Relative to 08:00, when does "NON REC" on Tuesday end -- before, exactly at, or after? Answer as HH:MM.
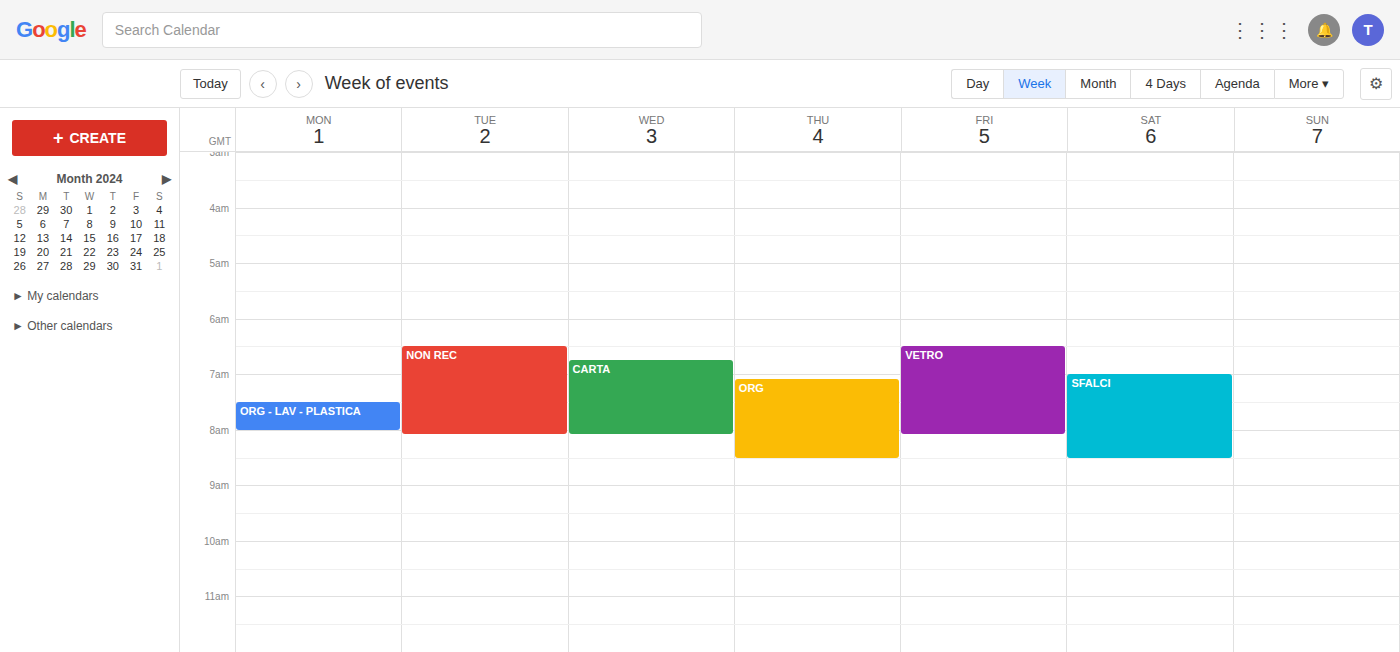
08:05 -- after 08:00, 5 minutes below the 08:00 line.